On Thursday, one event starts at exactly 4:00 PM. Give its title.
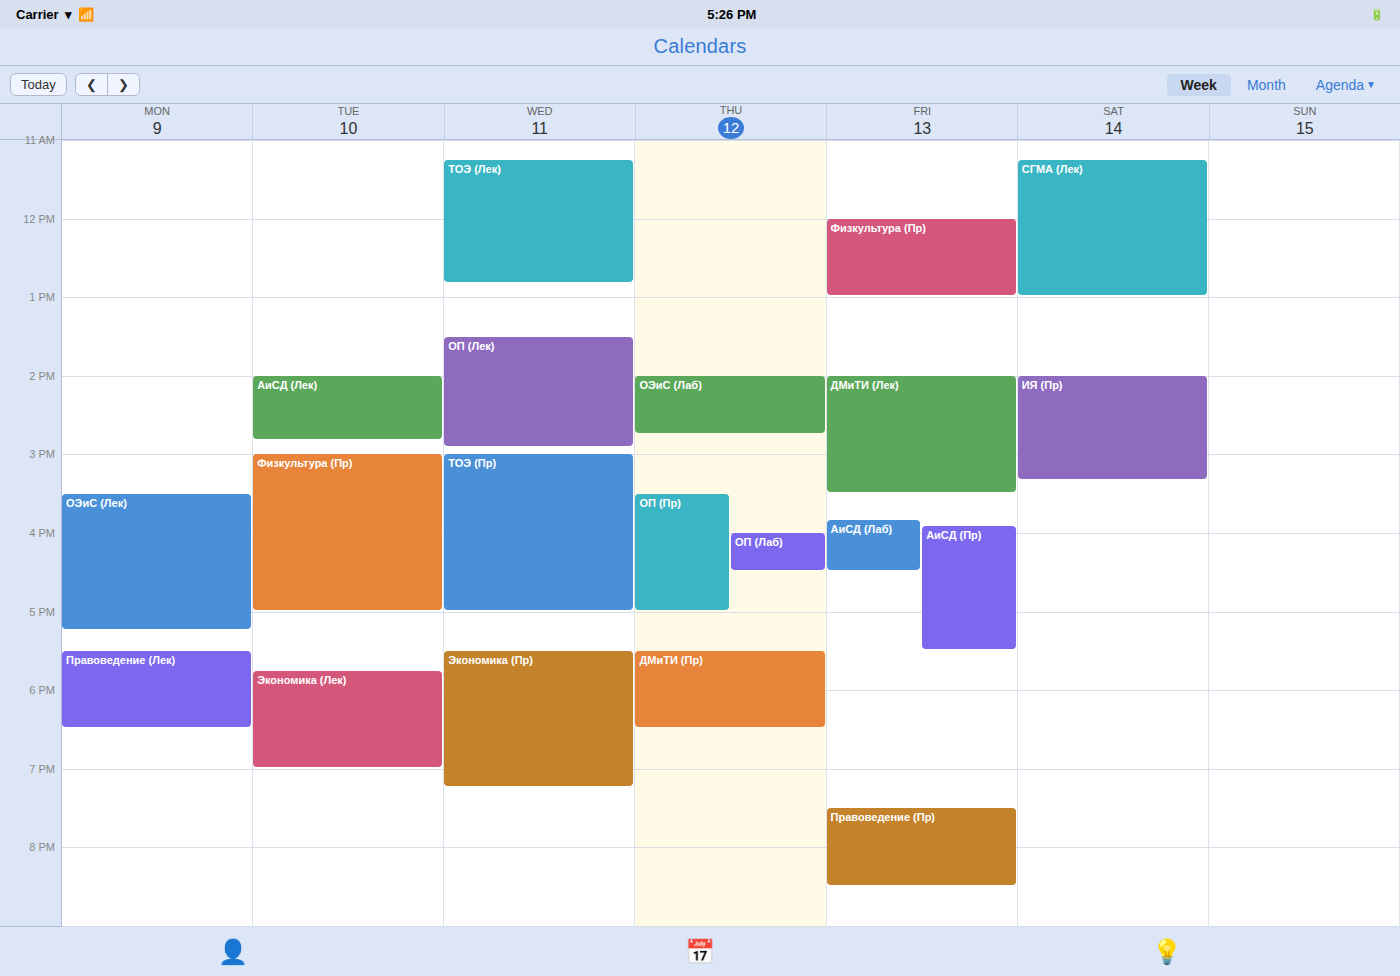
"ОП (Лаб)"